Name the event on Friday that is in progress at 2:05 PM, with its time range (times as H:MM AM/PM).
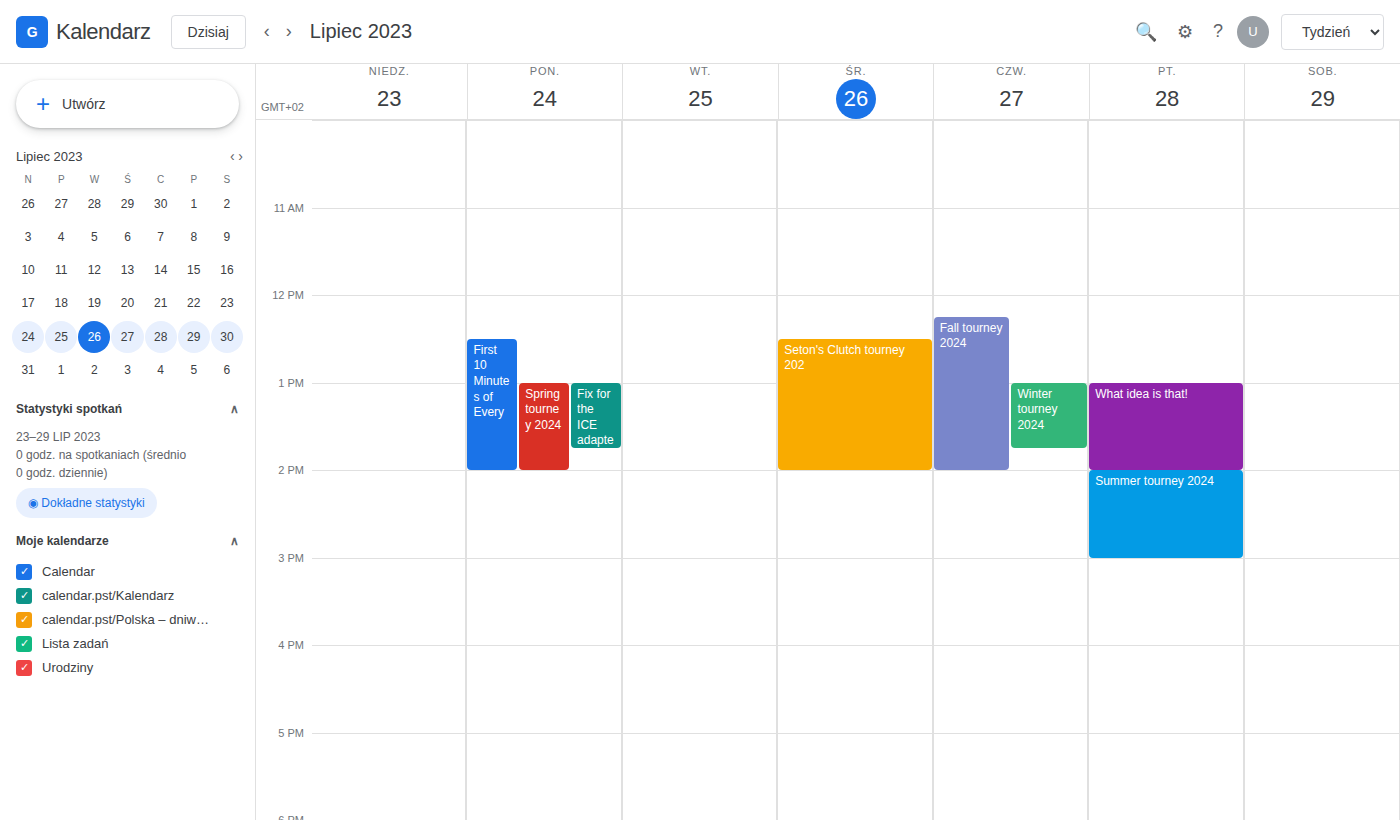
"Summer tourney 2024", 2:00 PM to 3:00 PM